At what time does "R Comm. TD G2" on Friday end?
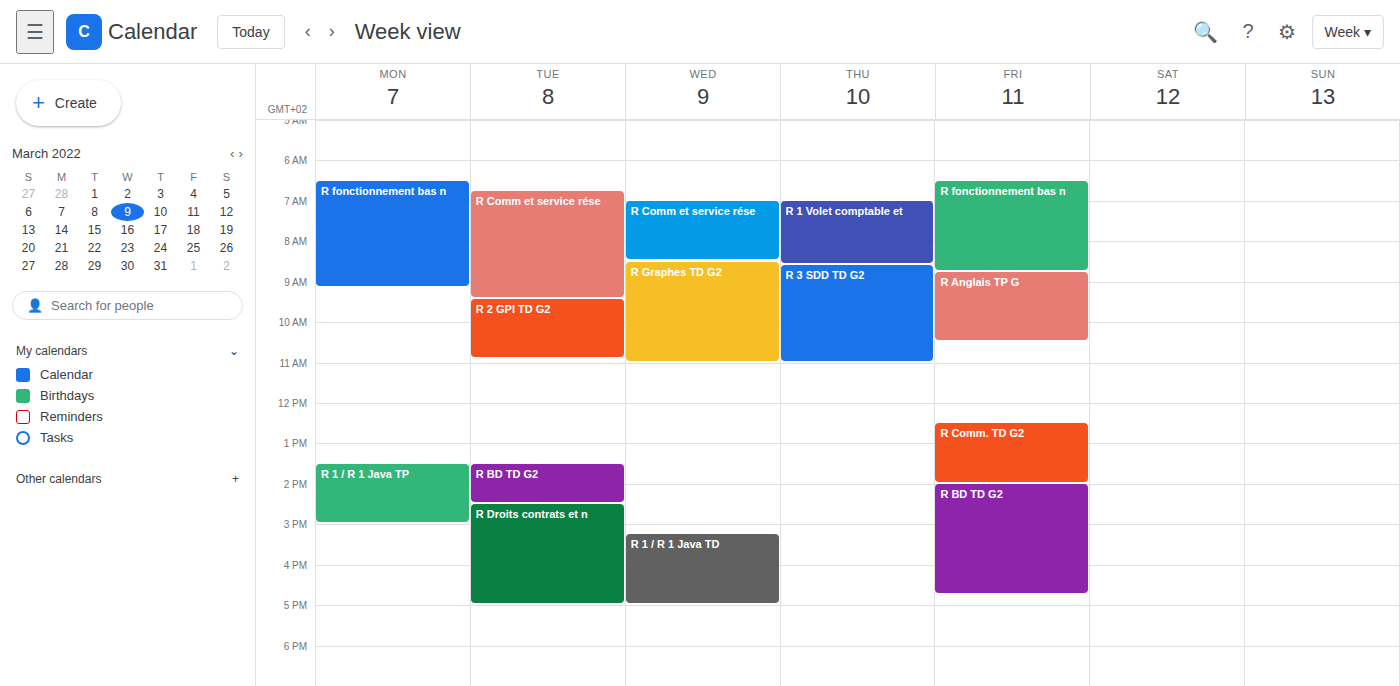
2:00 PM